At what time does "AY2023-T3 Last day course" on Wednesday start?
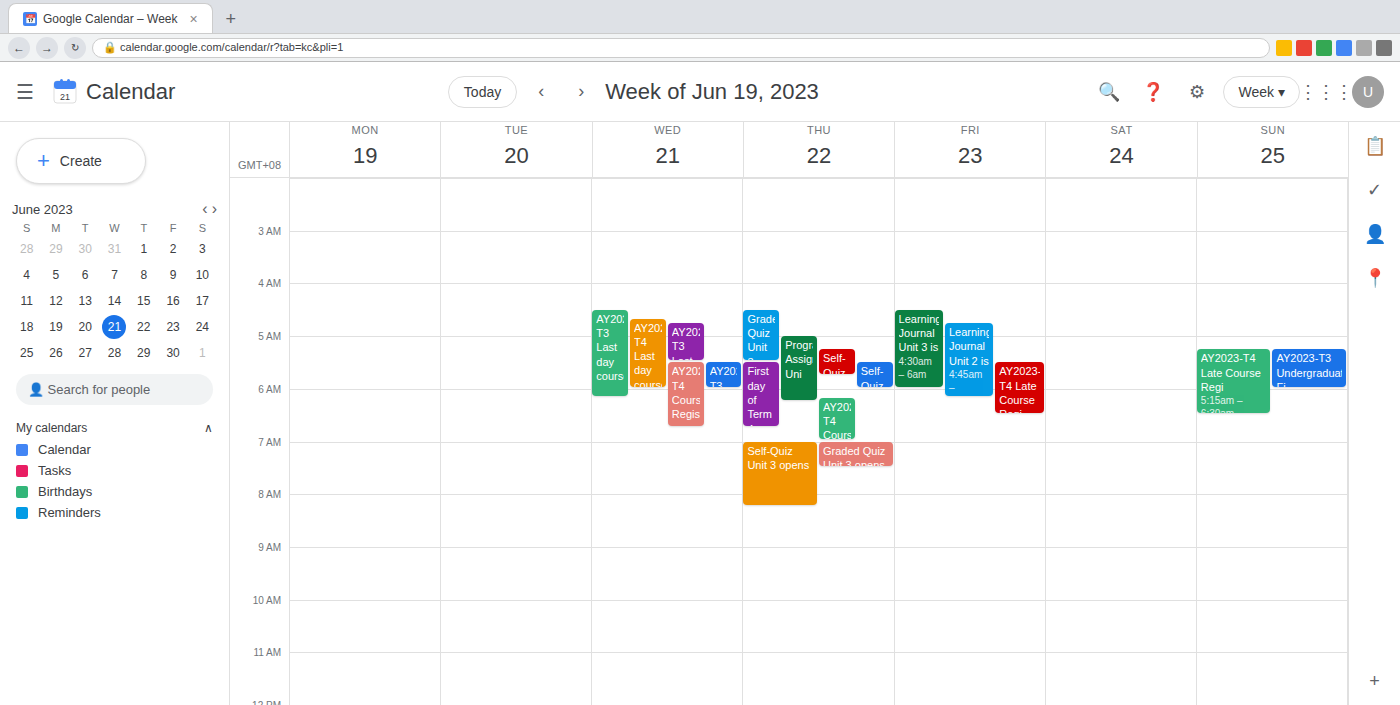
4:30 AM